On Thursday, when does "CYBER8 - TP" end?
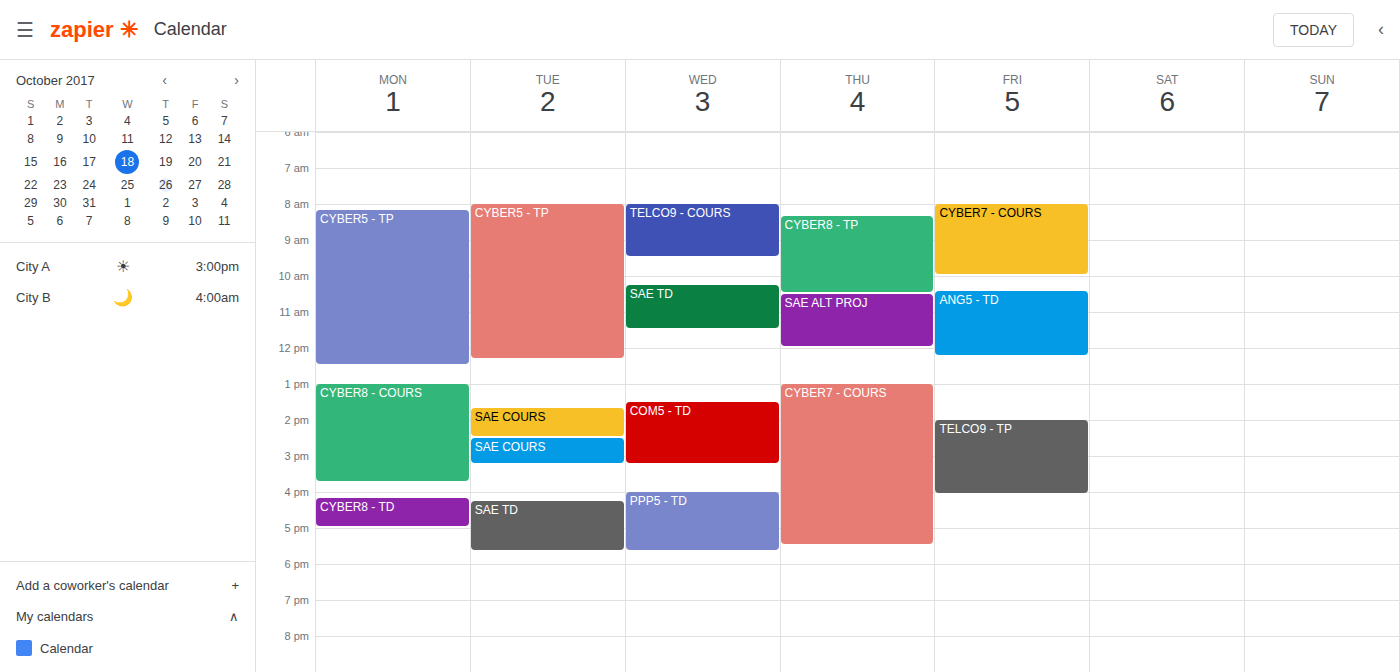
10:30 AM